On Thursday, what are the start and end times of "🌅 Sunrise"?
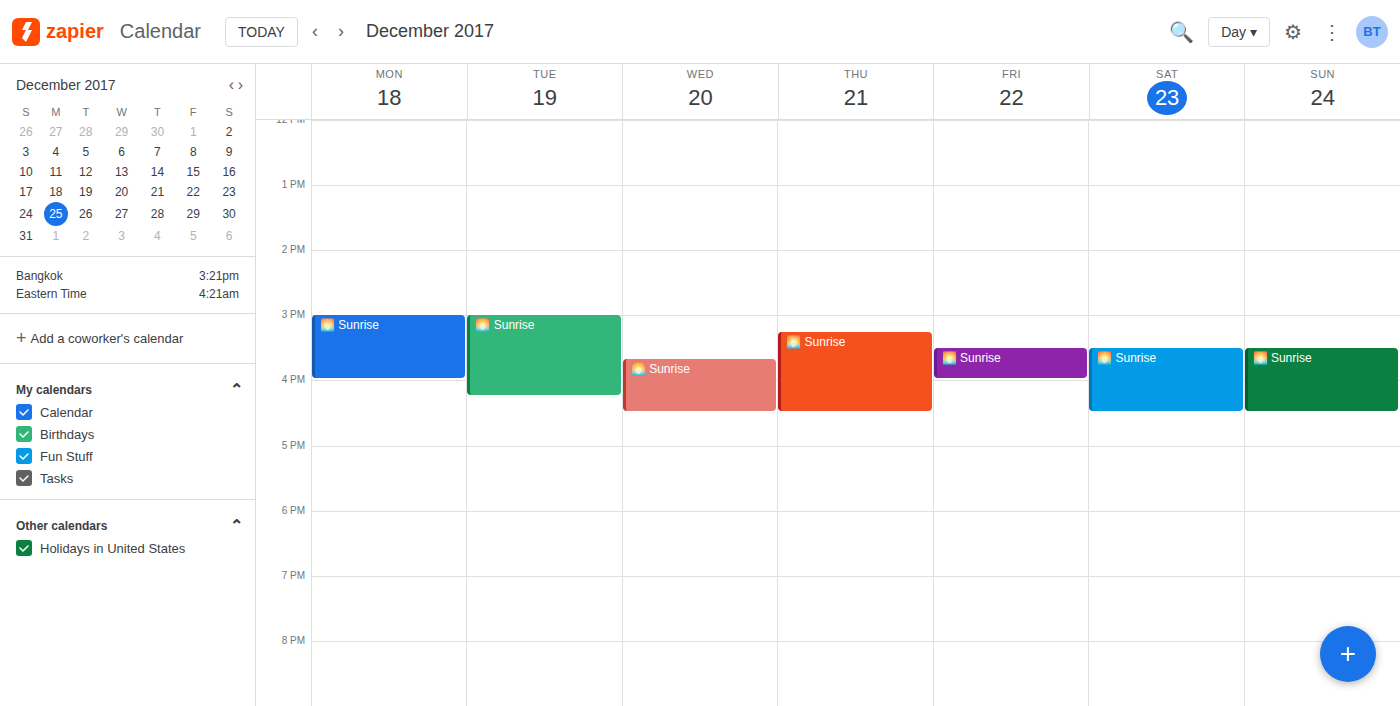
3:15 PM to 4:30 PM